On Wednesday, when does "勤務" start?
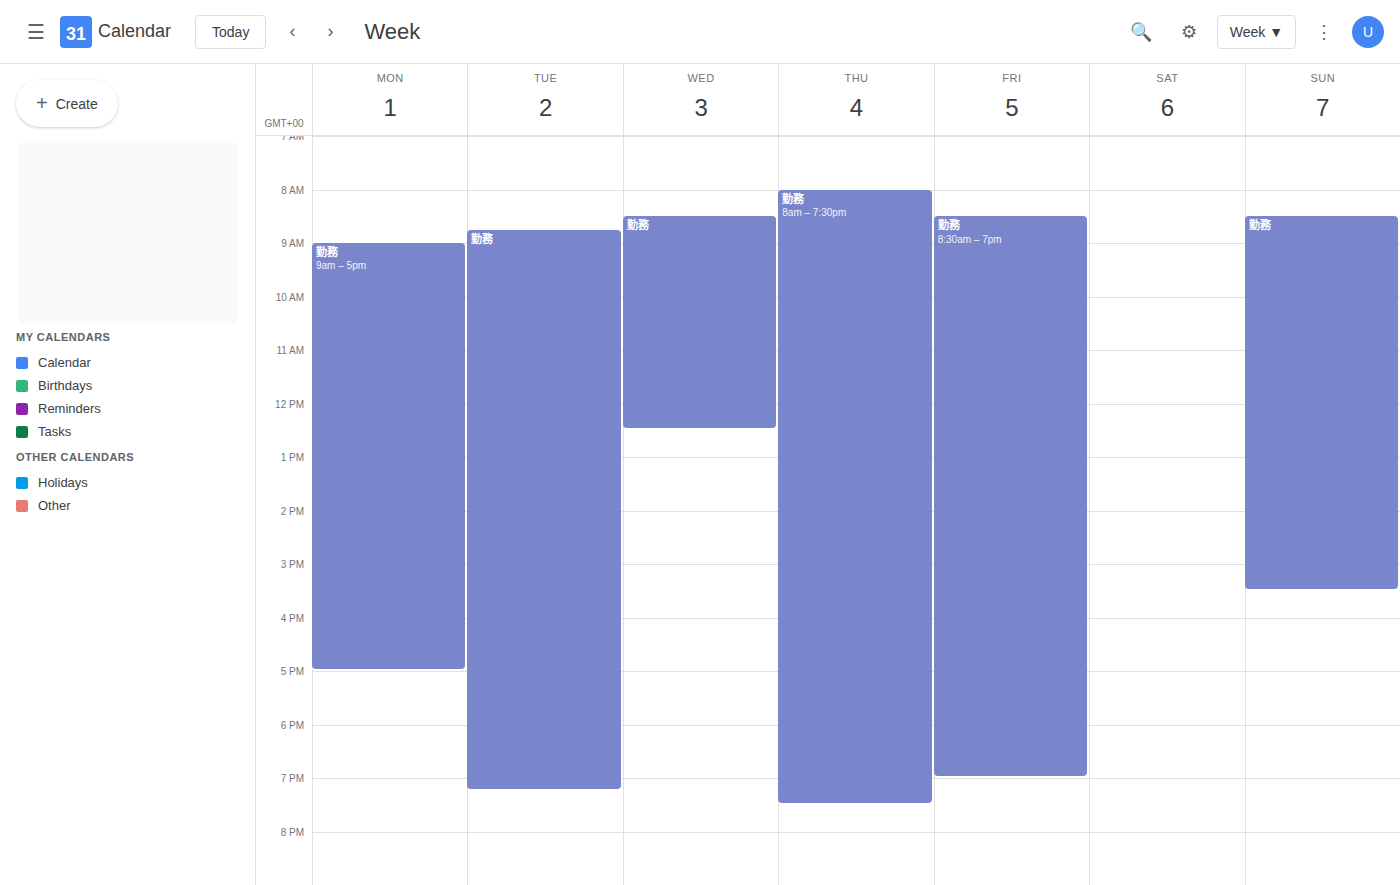
8:30 AM